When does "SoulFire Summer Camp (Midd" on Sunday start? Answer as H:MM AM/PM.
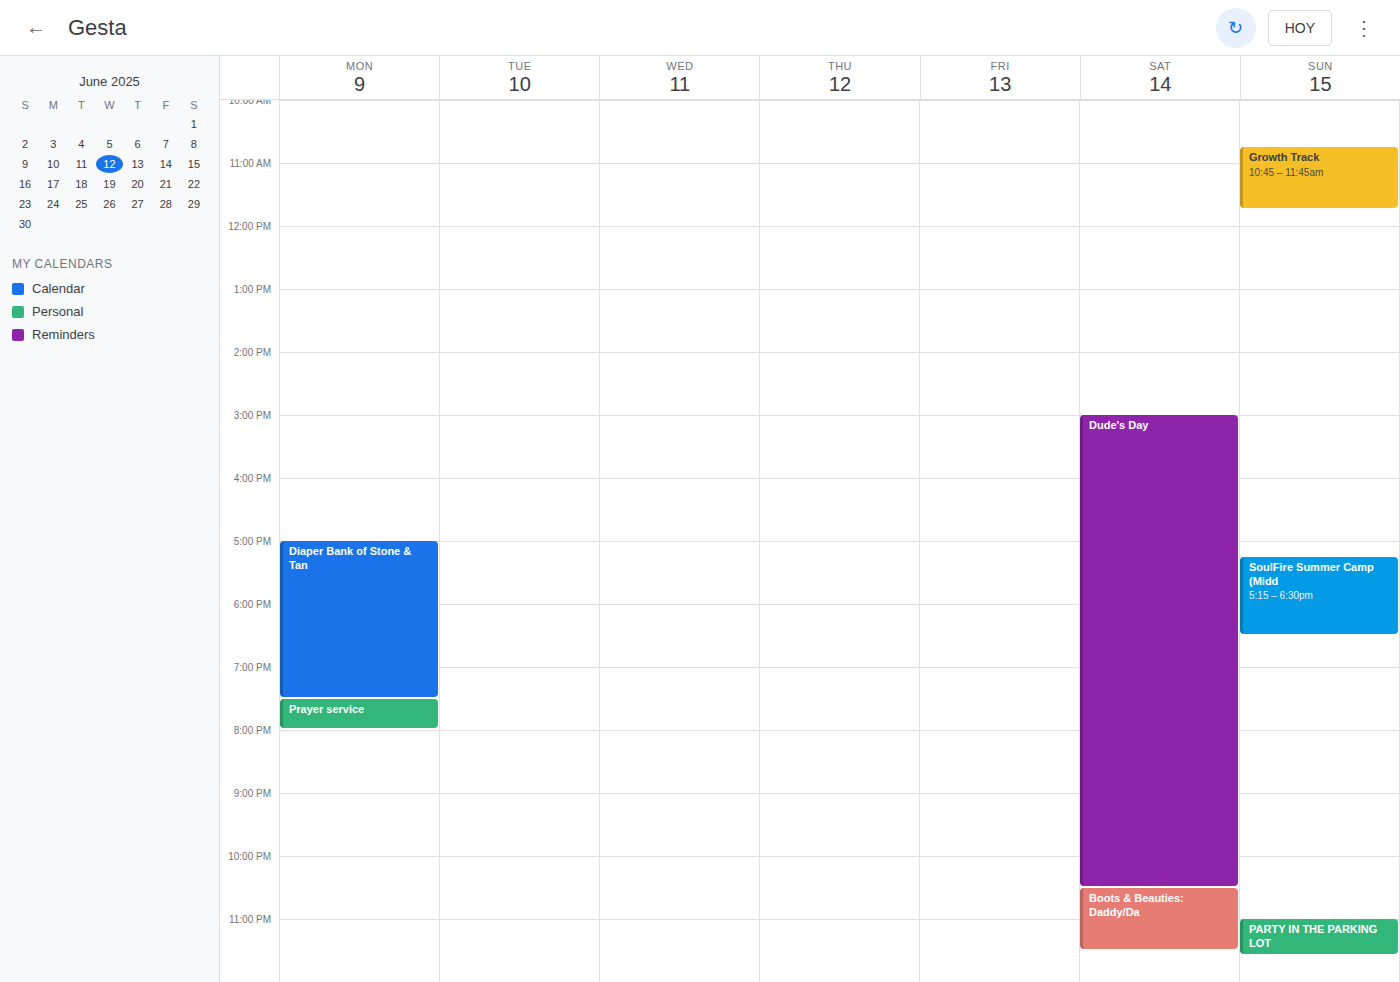
5:15 PM